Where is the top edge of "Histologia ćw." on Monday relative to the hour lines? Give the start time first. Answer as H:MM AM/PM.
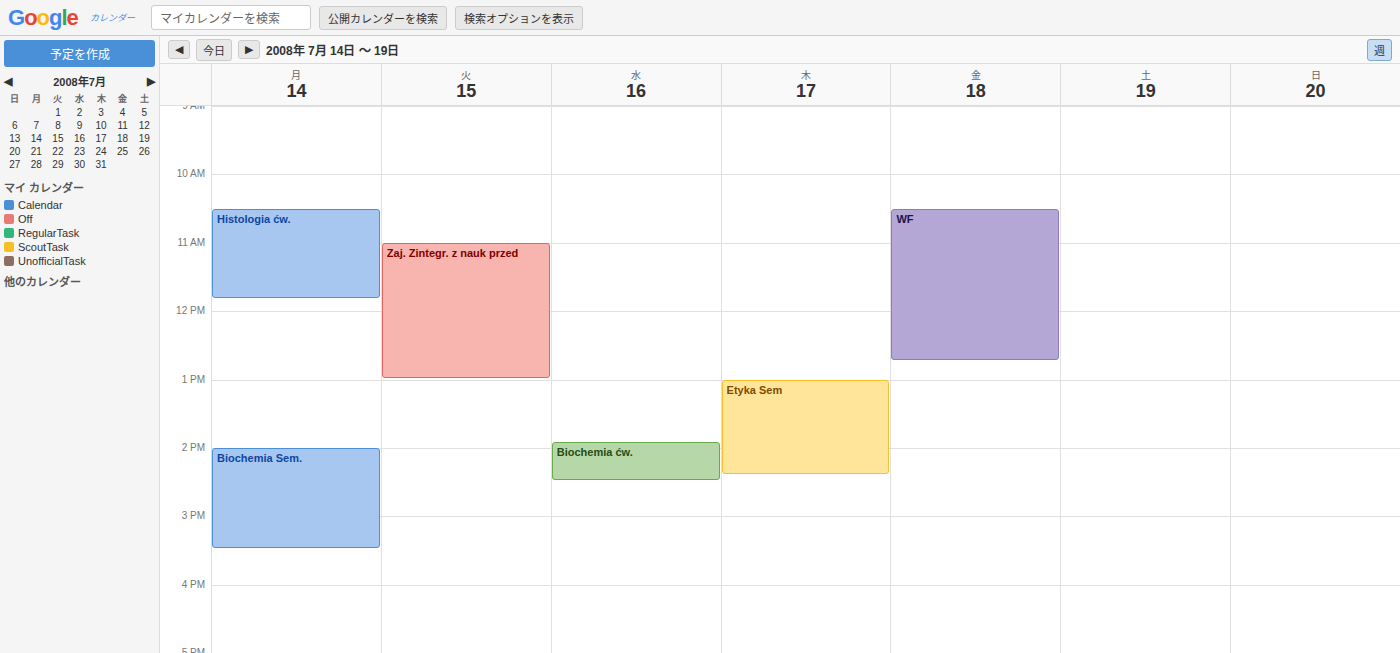
10:30 AM -- halfway between the 10 AM and 11 AM lines.